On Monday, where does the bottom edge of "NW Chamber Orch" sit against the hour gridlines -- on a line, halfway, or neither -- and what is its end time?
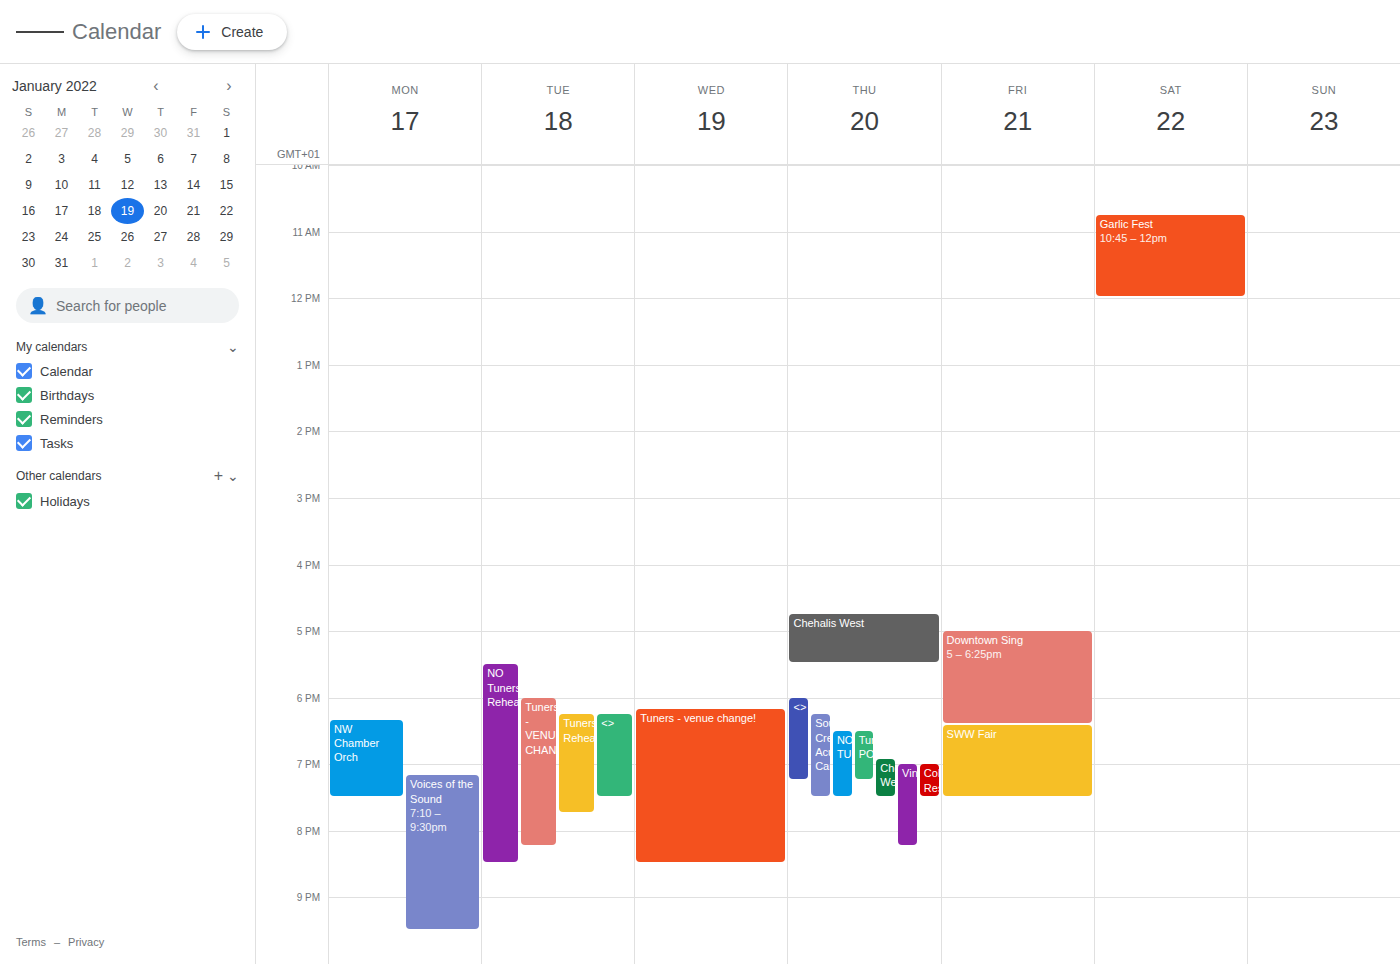
19:30 -- halfway between the 19:00 and 20:00 lines.